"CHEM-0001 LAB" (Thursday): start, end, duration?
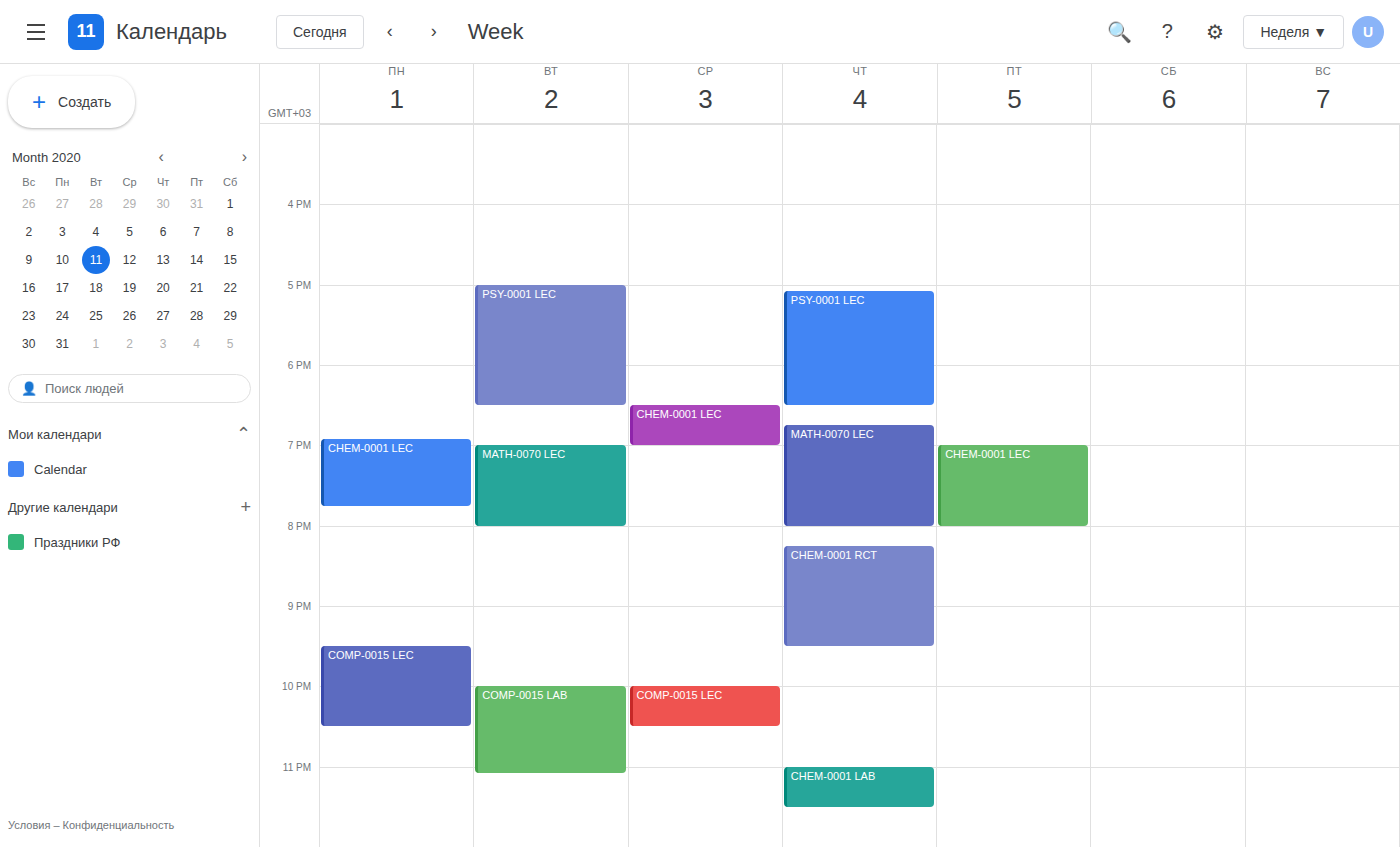
11:00 PM to 11:30 PM, 30 minutes